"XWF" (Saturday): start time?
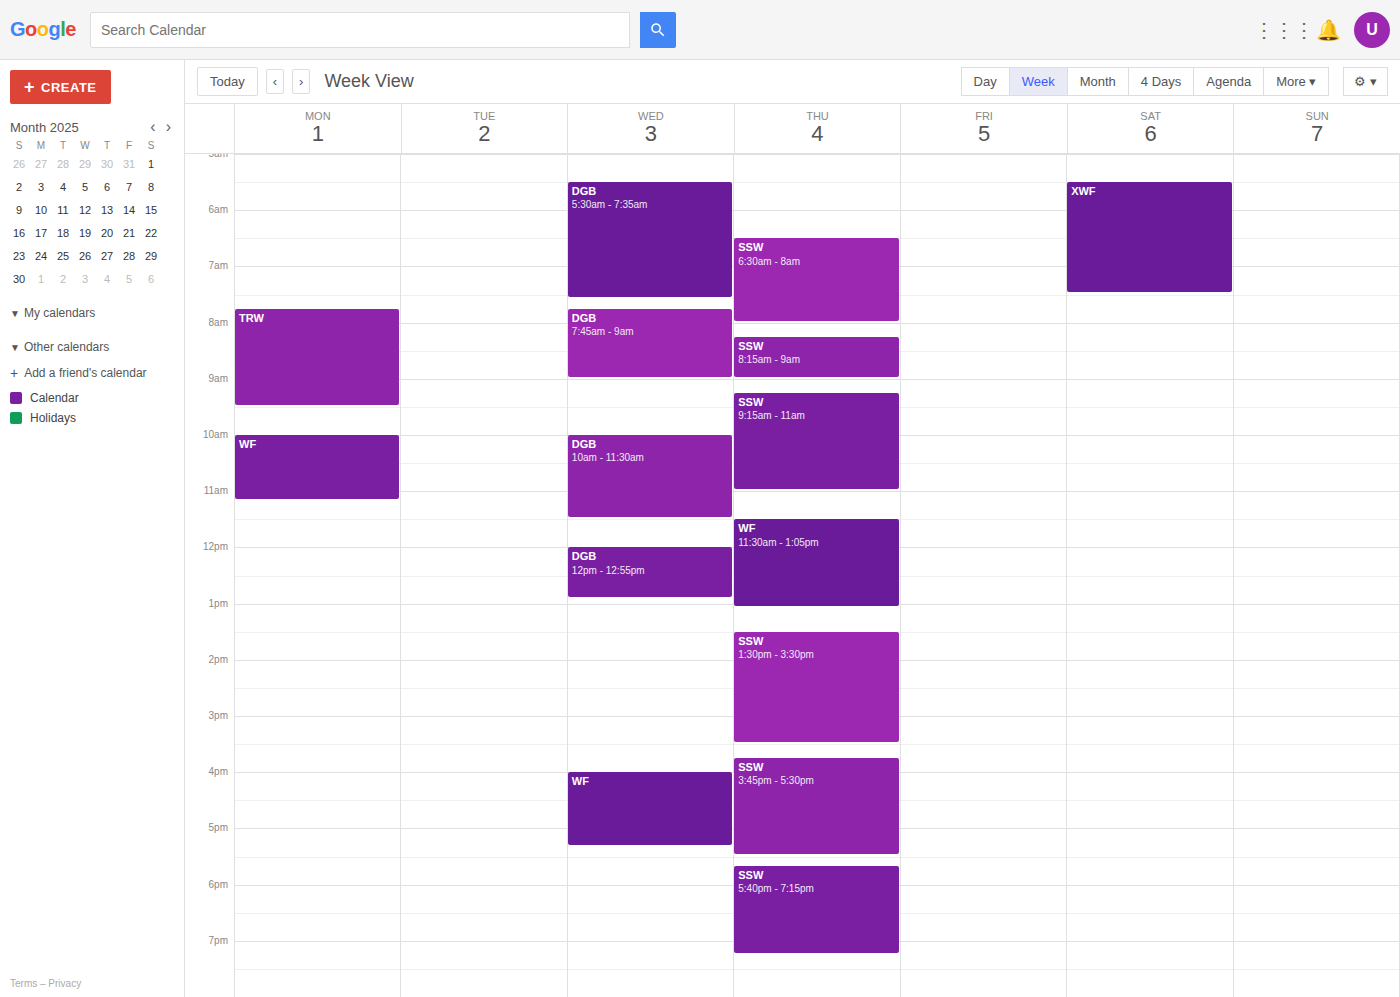
5:30 AM